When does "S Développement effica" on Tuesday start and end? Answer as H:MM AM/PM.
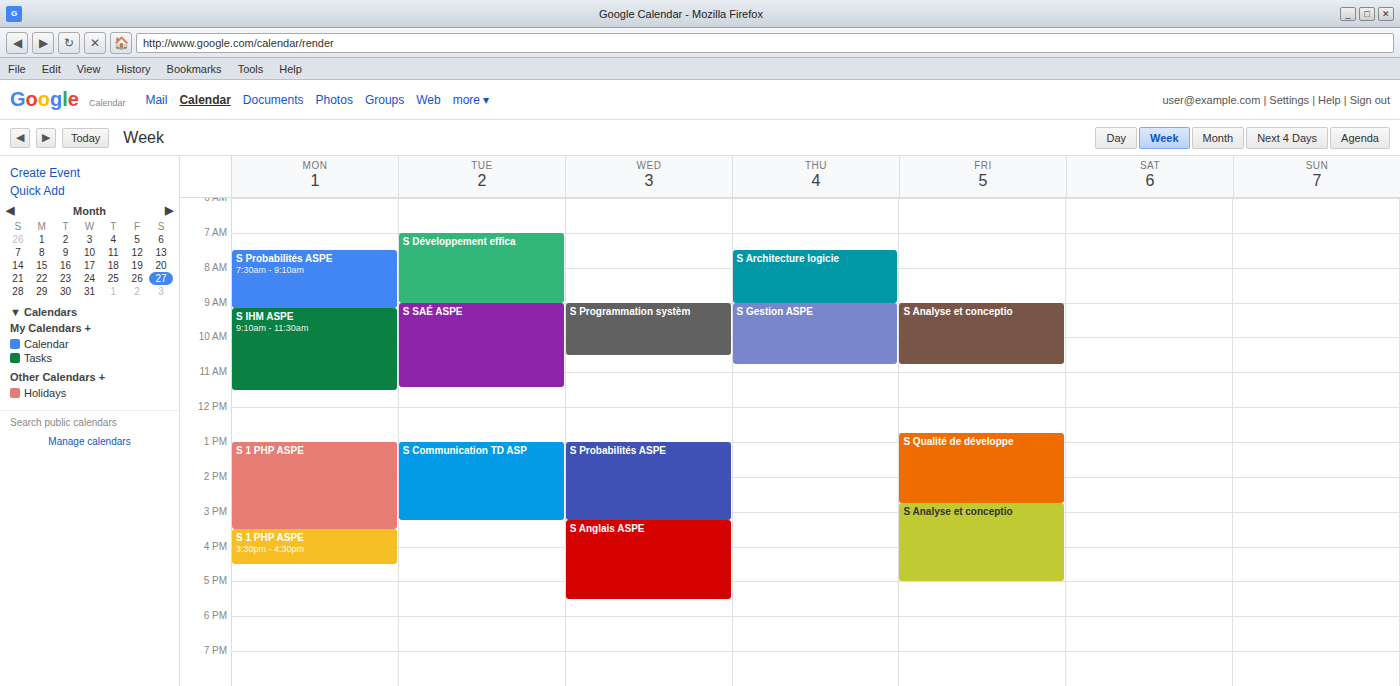
7:00 AM to 9:00 AM